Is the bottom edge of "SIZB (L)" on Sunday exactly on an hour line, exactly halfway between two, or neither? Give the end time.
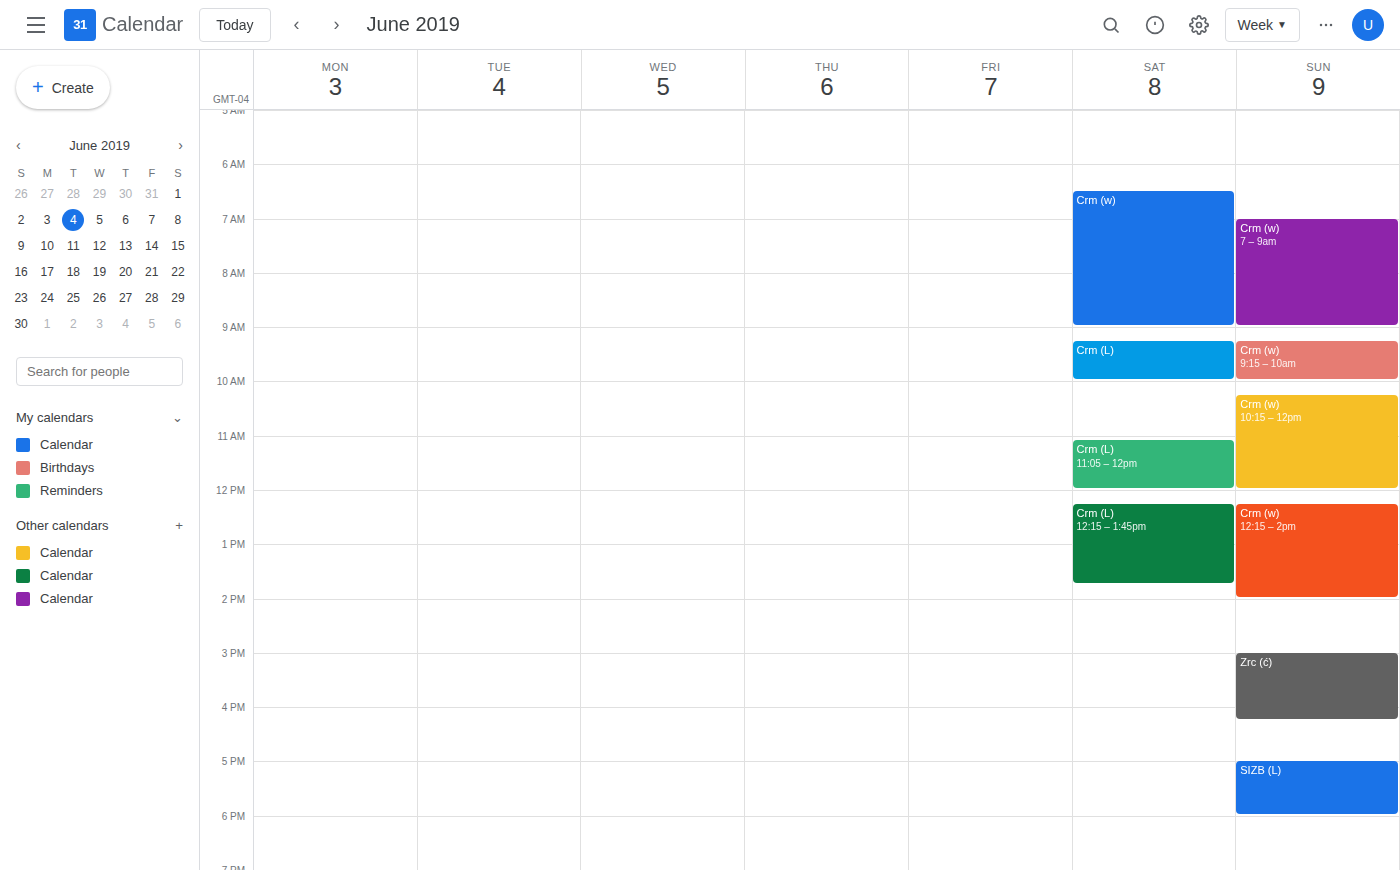
6:00 PM -- exactly on the 6 PM line.